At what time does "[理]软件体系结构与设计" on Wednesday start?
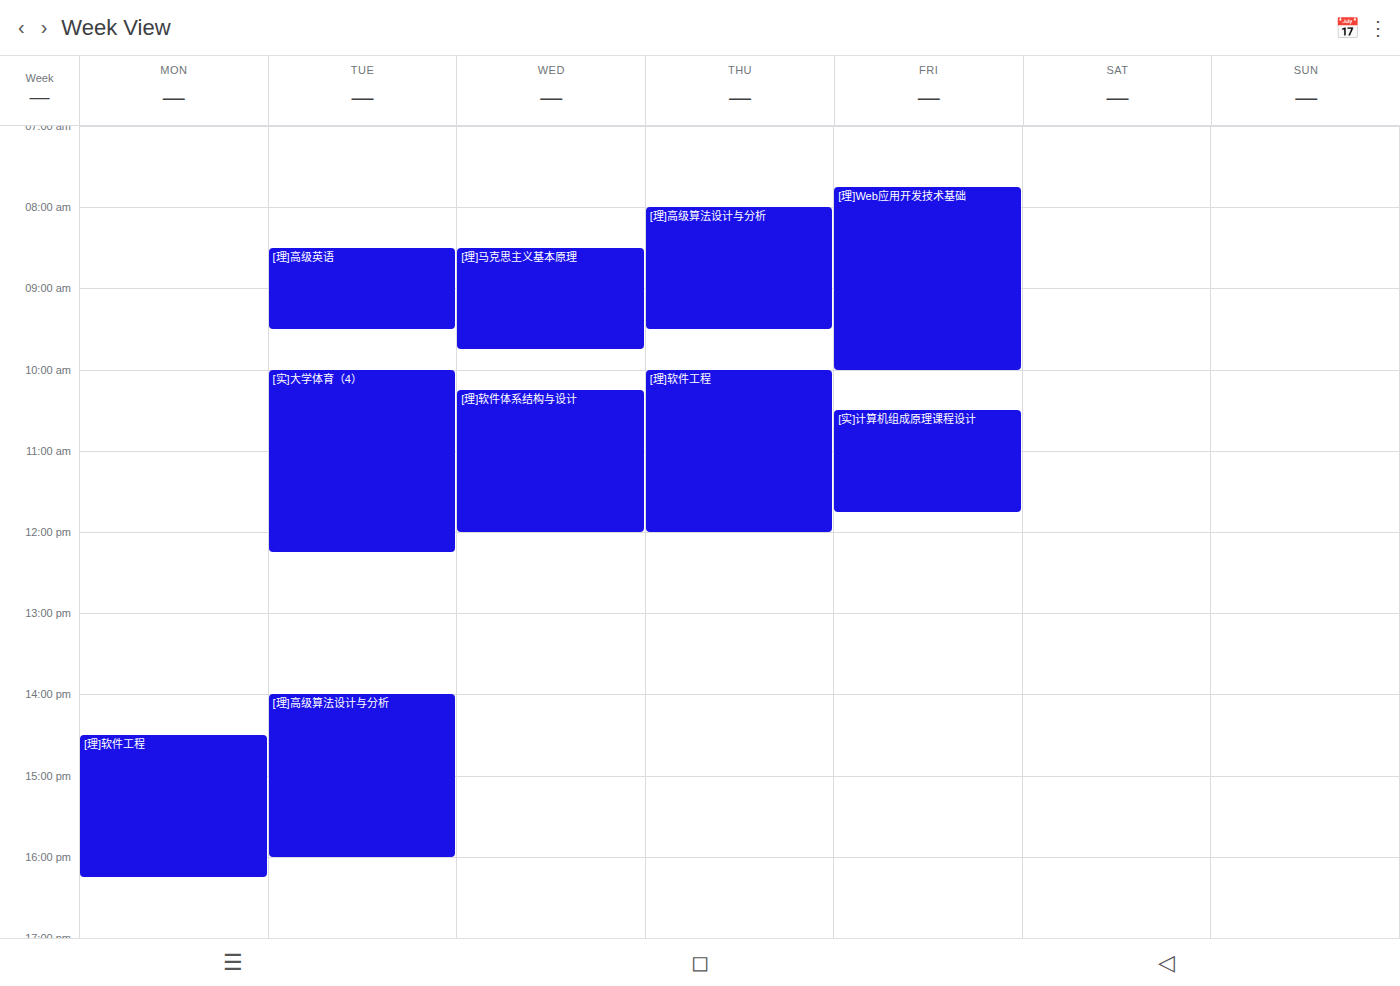
10:15